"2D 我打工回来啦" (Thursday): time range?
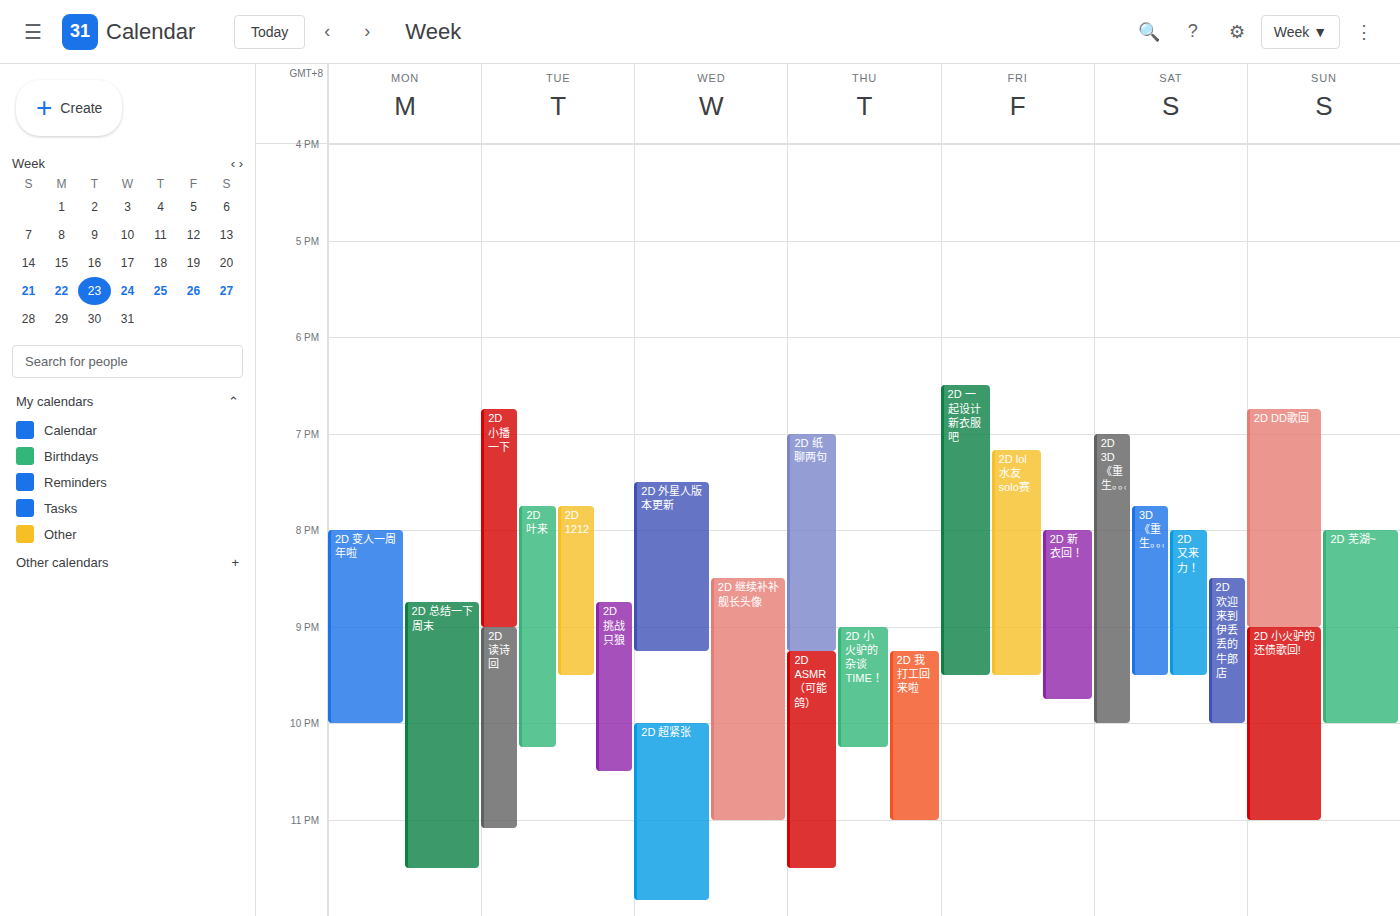
9:15 PM to 11:00 PM